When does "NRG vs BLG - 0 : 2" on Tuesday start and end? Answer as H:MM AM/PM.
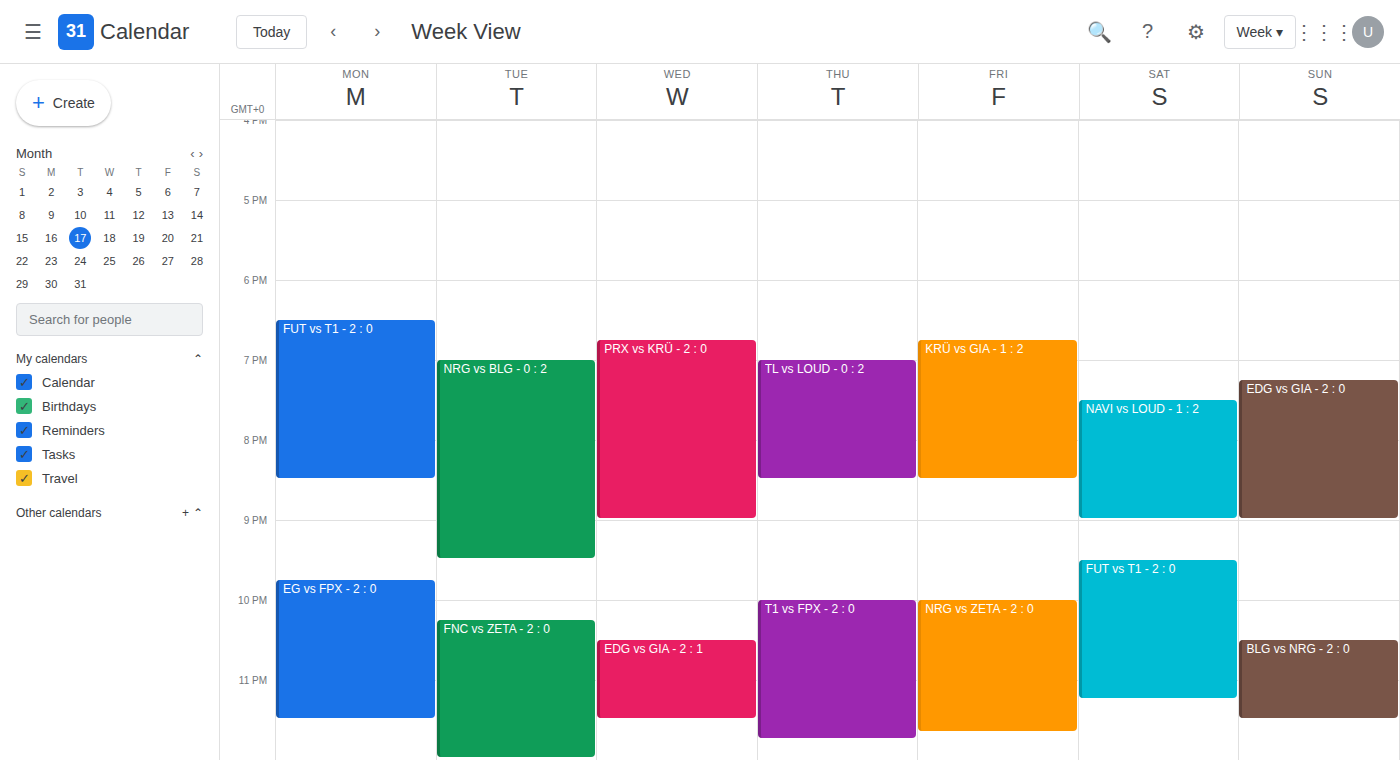
7:00 PM to 9:30 PM